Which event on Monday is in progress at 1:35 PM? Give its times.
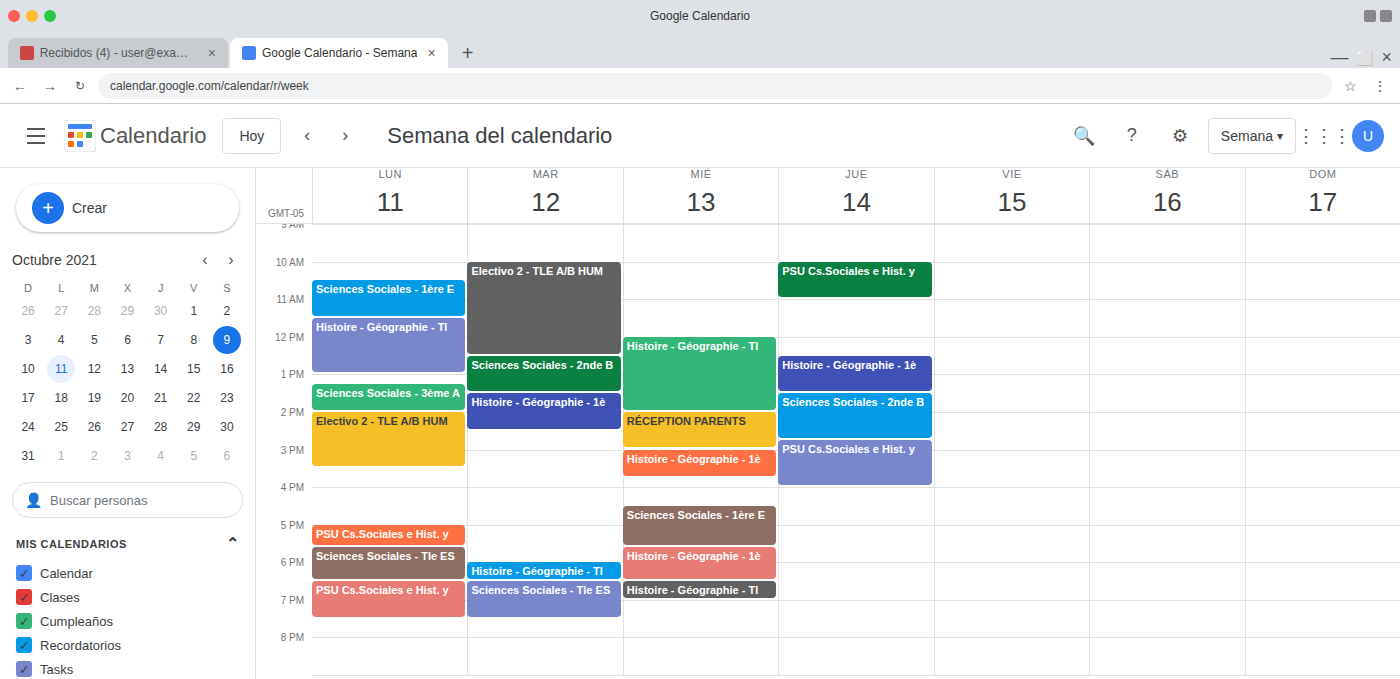
"Sciences Sociales - 3ème A", 1:15 PM to 2:00 PM